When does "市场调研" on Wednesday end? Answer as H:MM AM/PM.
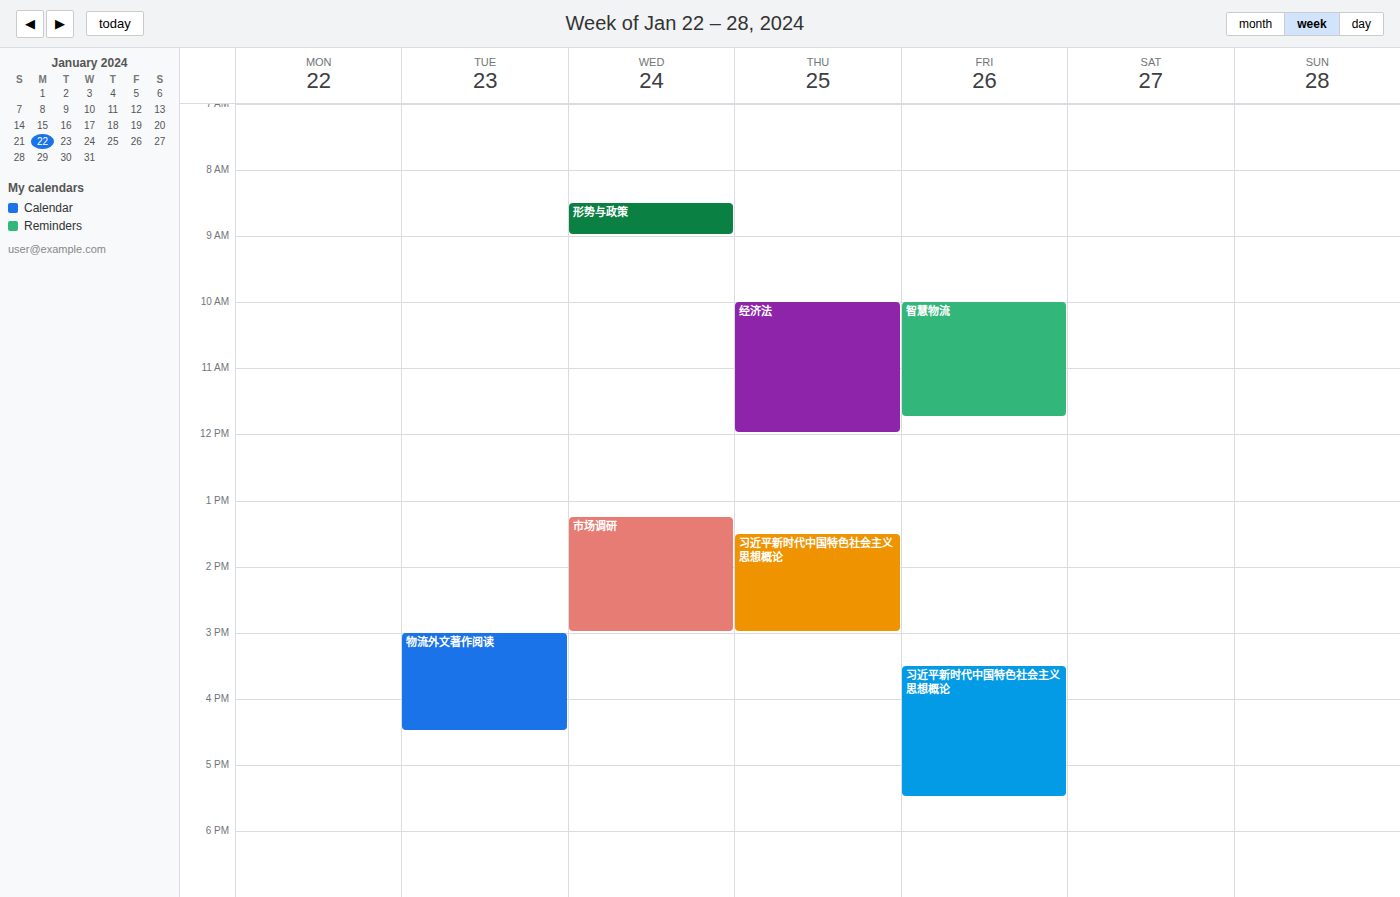
3:00 PM